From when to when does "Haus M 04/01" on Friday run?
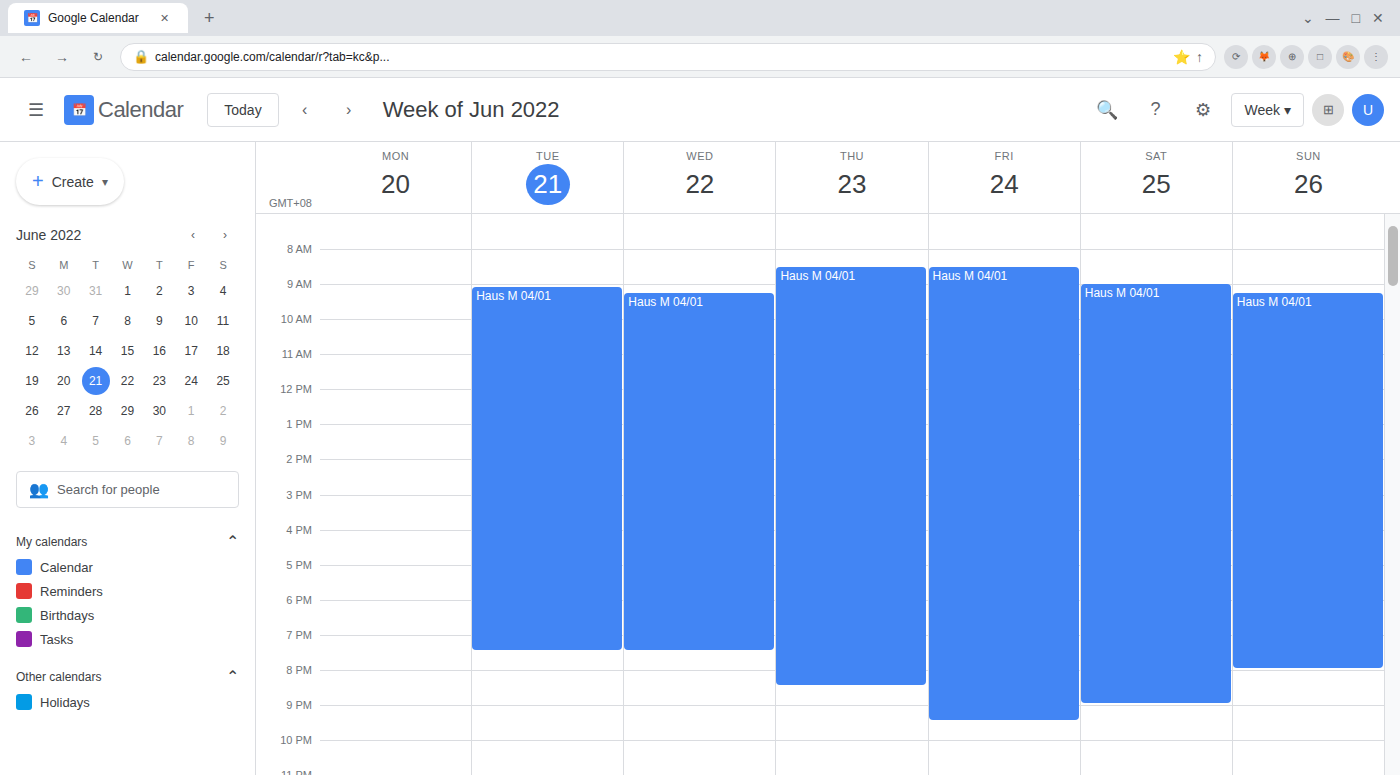
8:30 AM to 9:30 PM